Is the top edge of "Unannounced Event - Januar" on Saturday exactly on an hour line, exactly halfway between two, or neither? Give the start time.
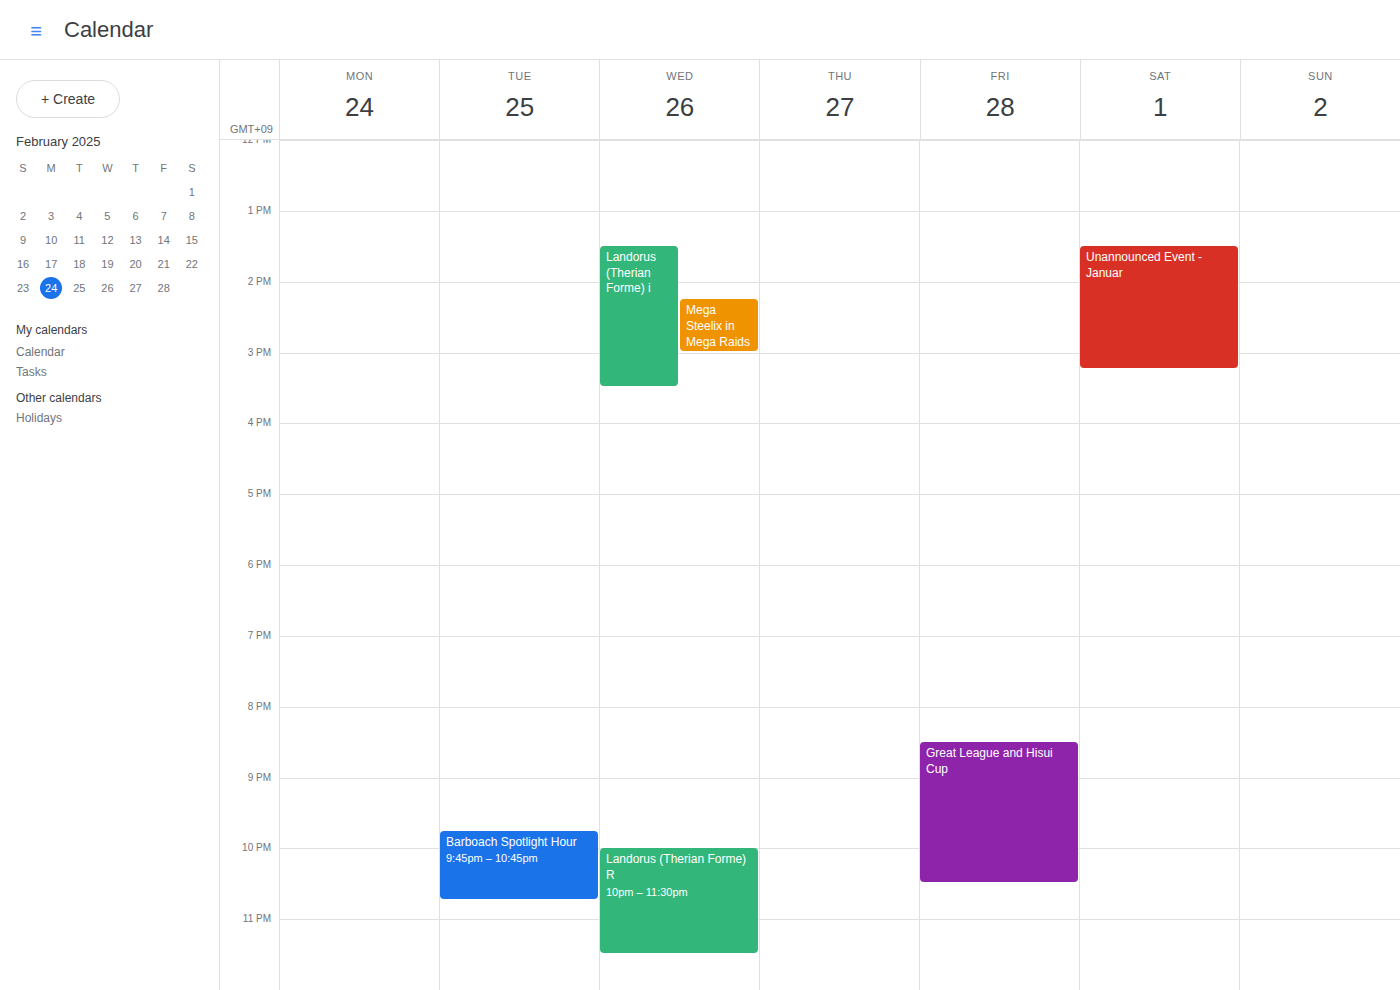
13:30 -- halfway between the 13:00 and 14:00 lines.